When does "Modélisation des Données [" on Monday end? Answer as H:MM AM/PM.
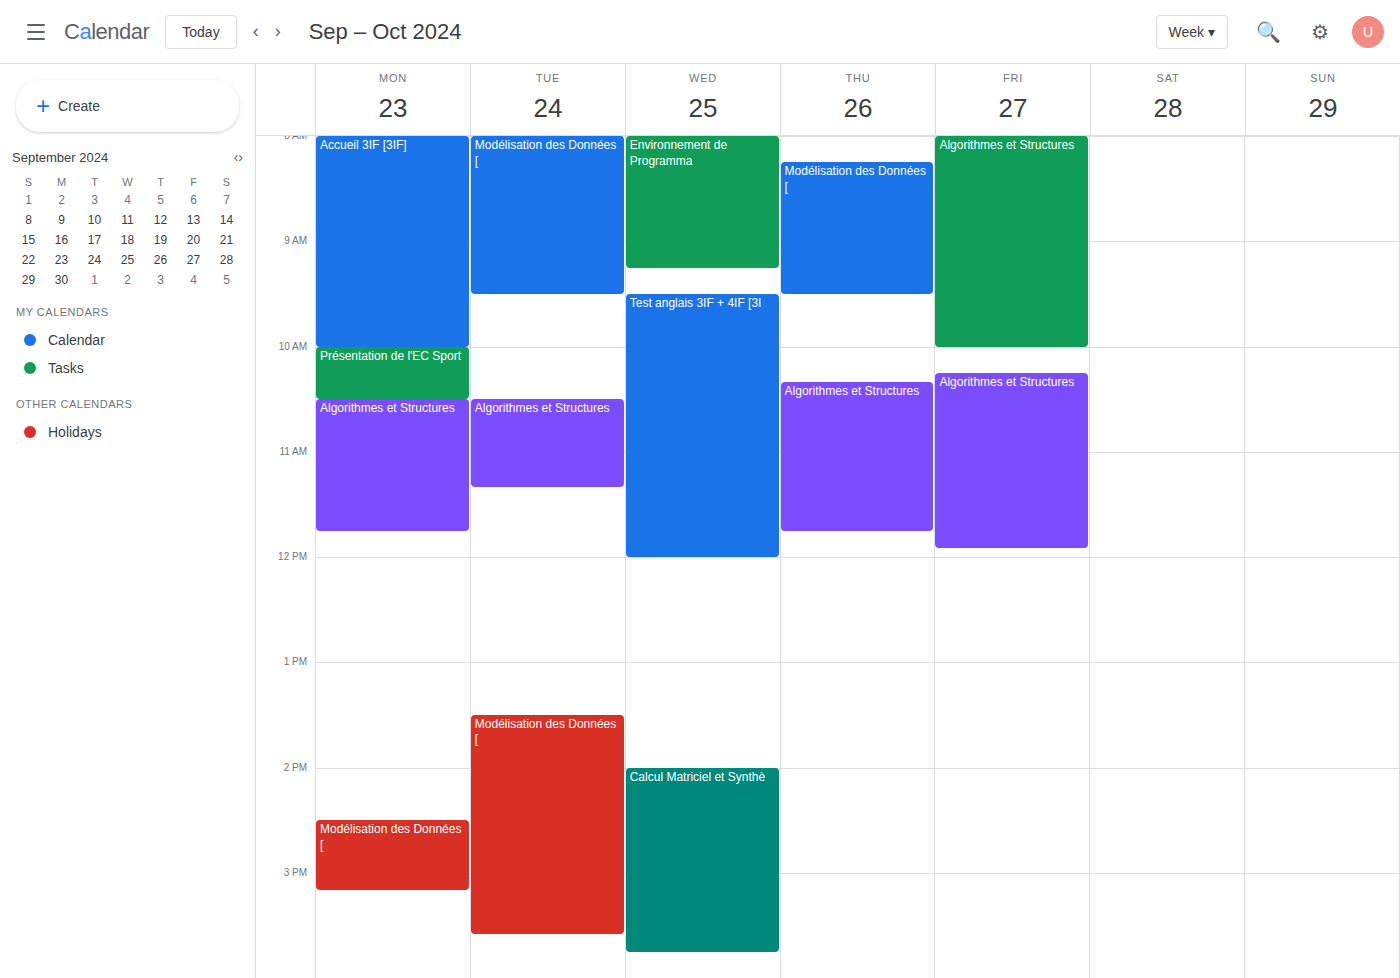
3:10 PM